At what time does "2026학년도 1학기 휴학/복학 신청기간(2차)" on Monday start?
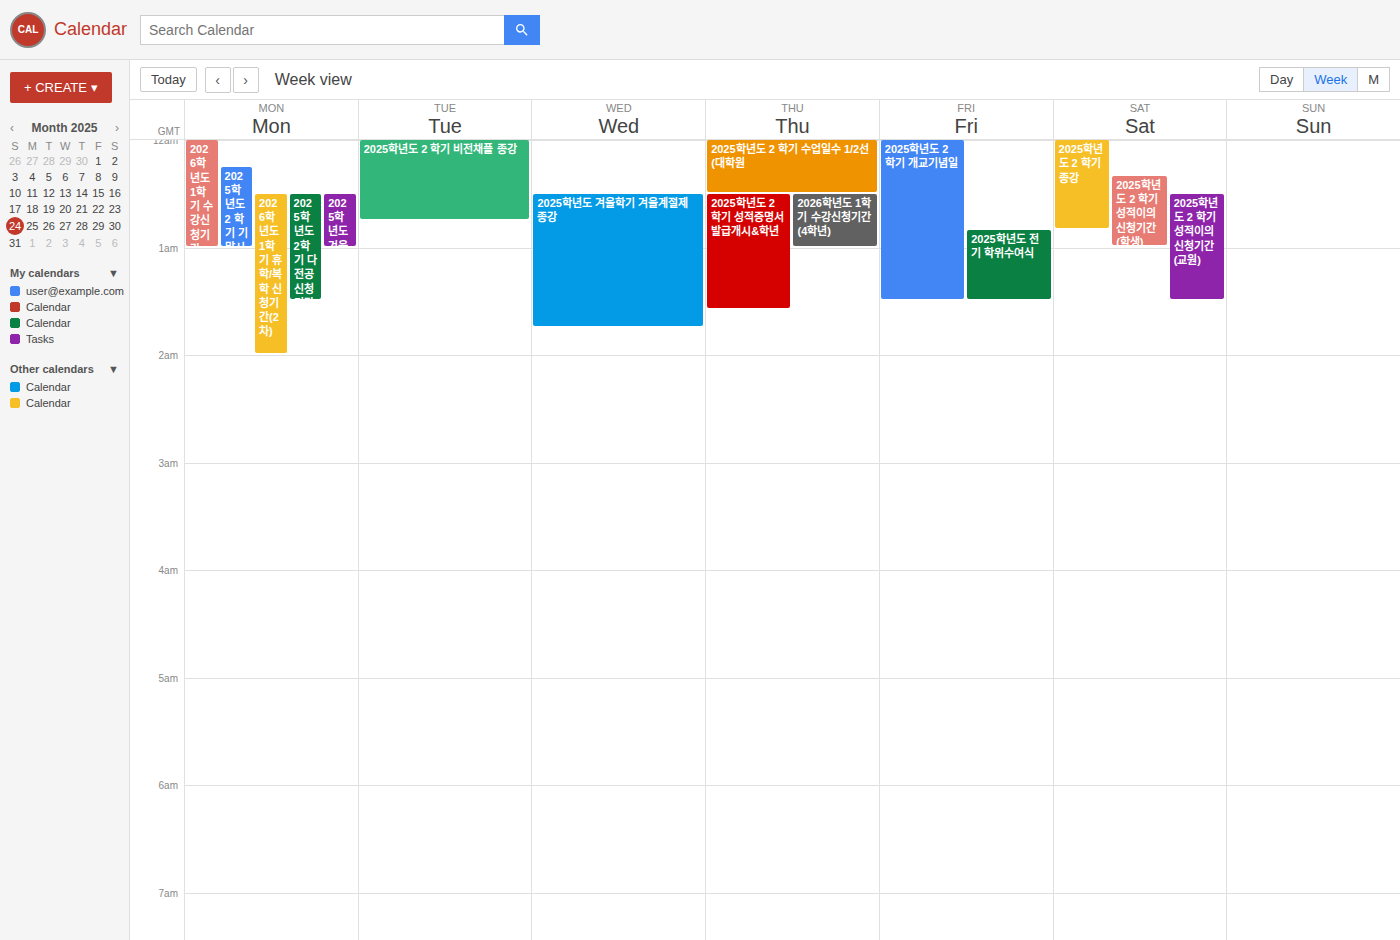
12:30 AM